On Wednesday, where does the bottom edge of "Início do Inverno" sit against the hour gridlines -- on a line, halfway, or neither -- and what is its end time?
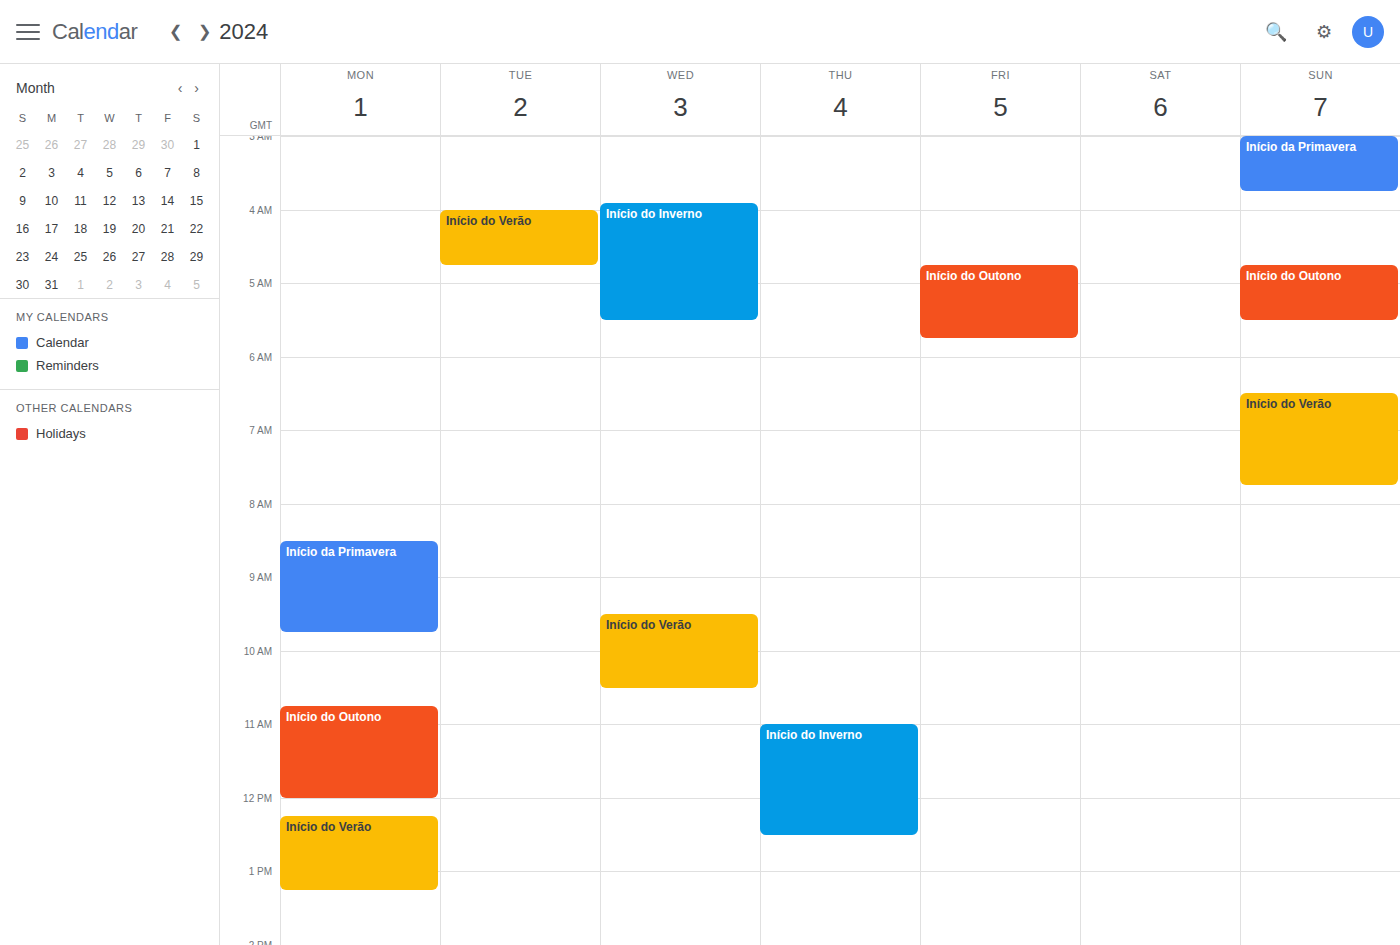
5:30 AM -- halfway between the 5 AM and 6 AM lines.